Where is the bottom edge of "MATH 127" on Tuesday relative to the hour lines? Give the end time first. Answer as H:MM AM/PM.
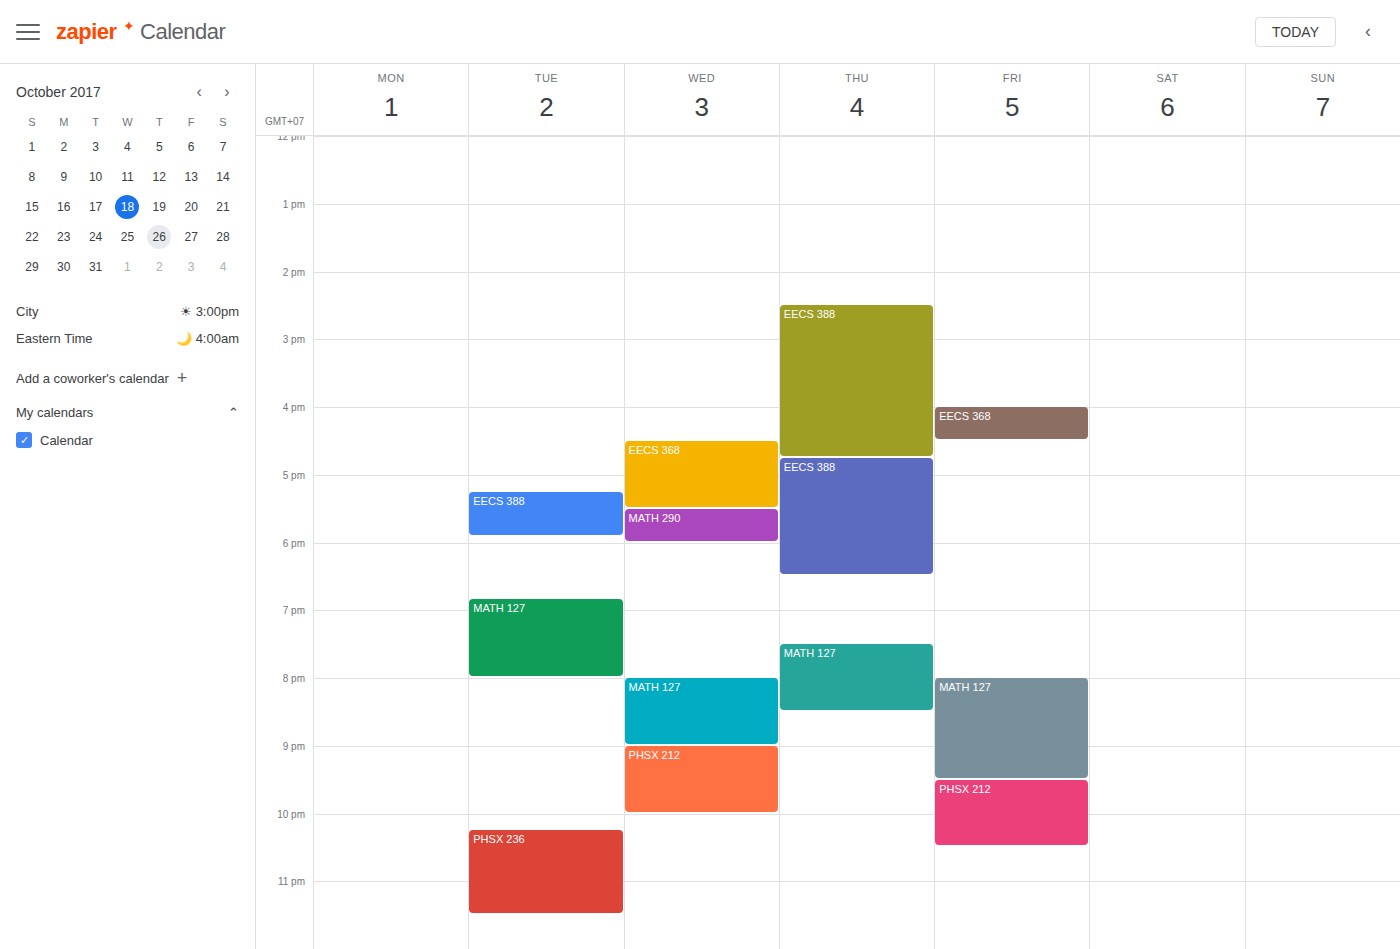
8:00 PM -- exactly on the 8 PM line.